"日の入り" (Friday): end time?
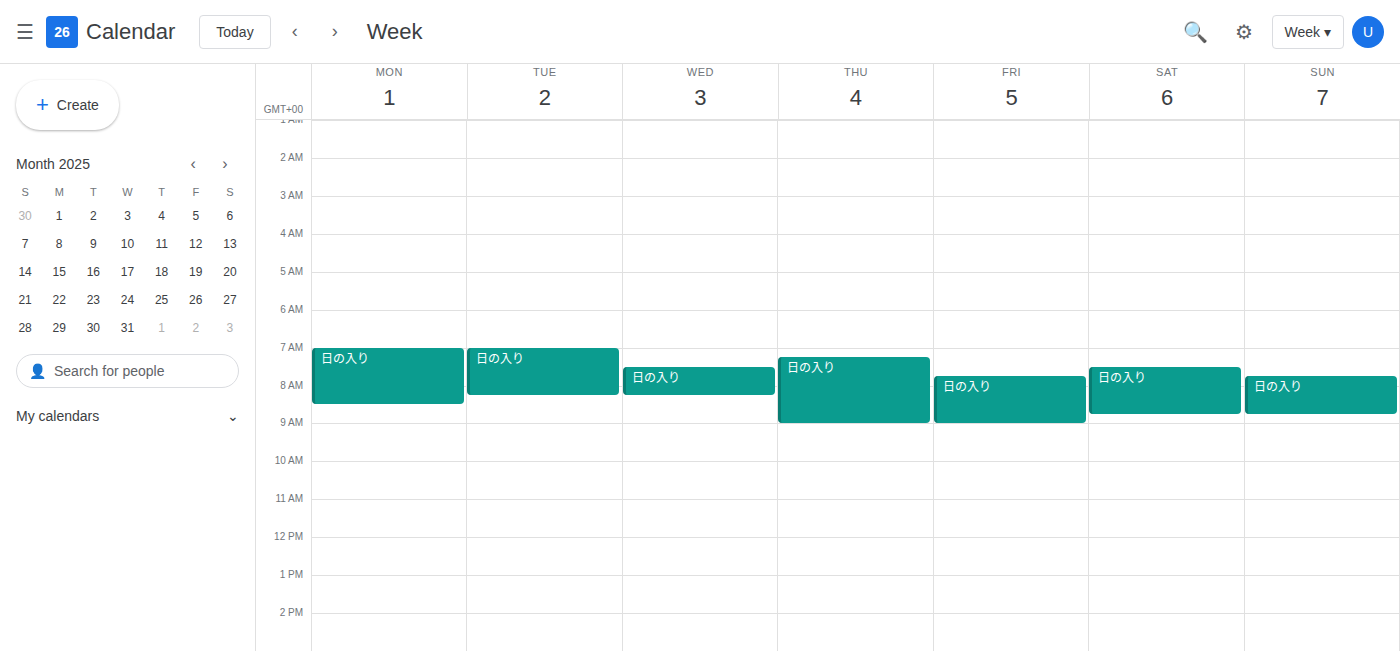
9:00 AM